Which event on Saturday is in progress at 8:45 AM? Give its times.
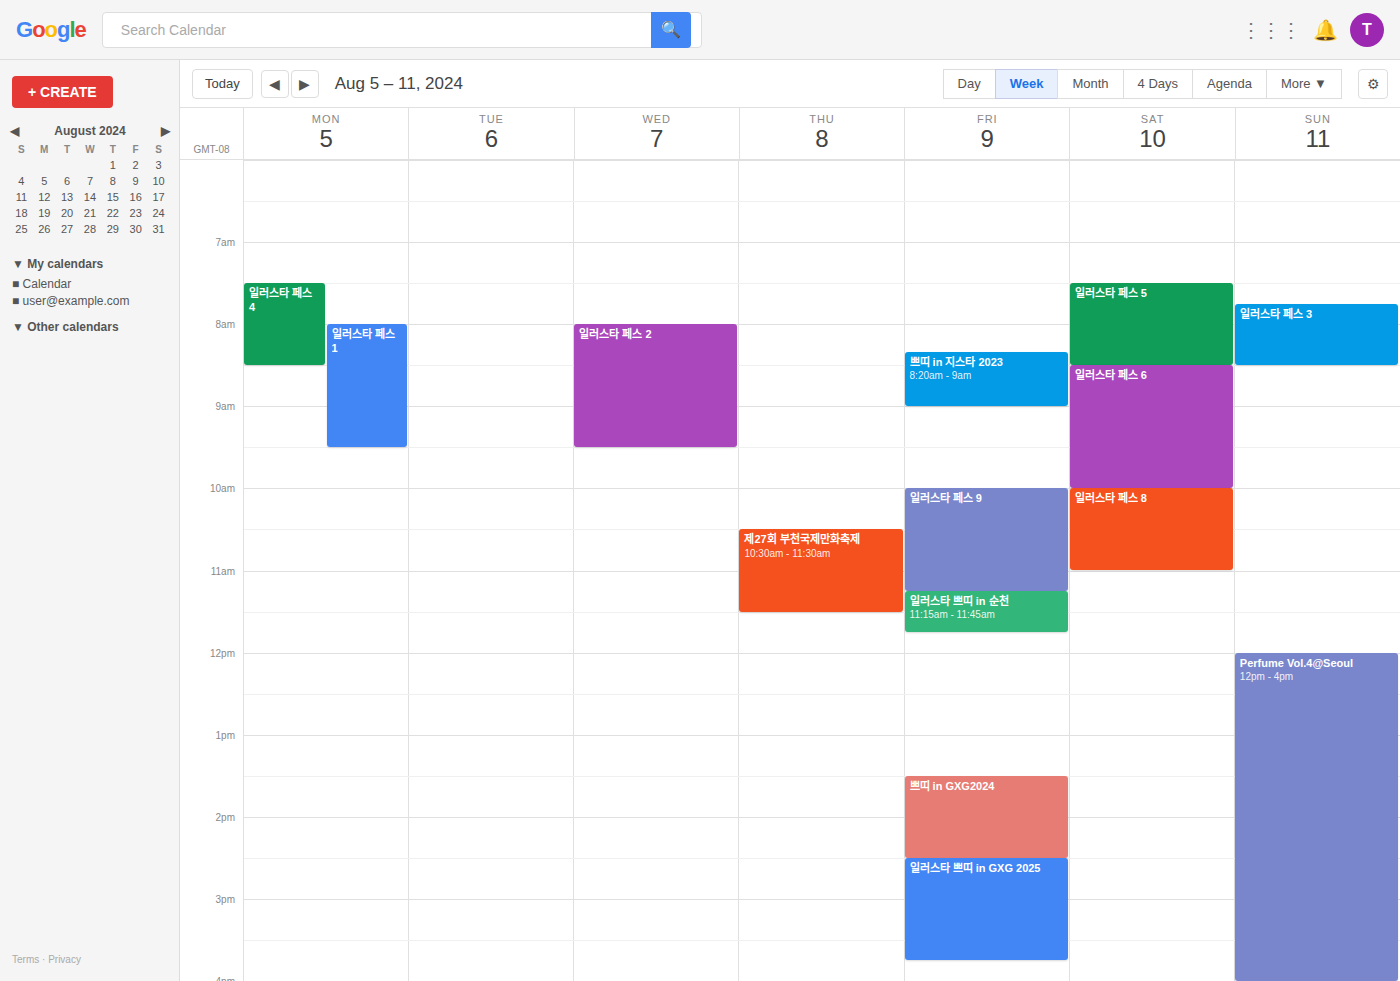
"일러스타 페스 6", 8:30 AM to 10:00 AM